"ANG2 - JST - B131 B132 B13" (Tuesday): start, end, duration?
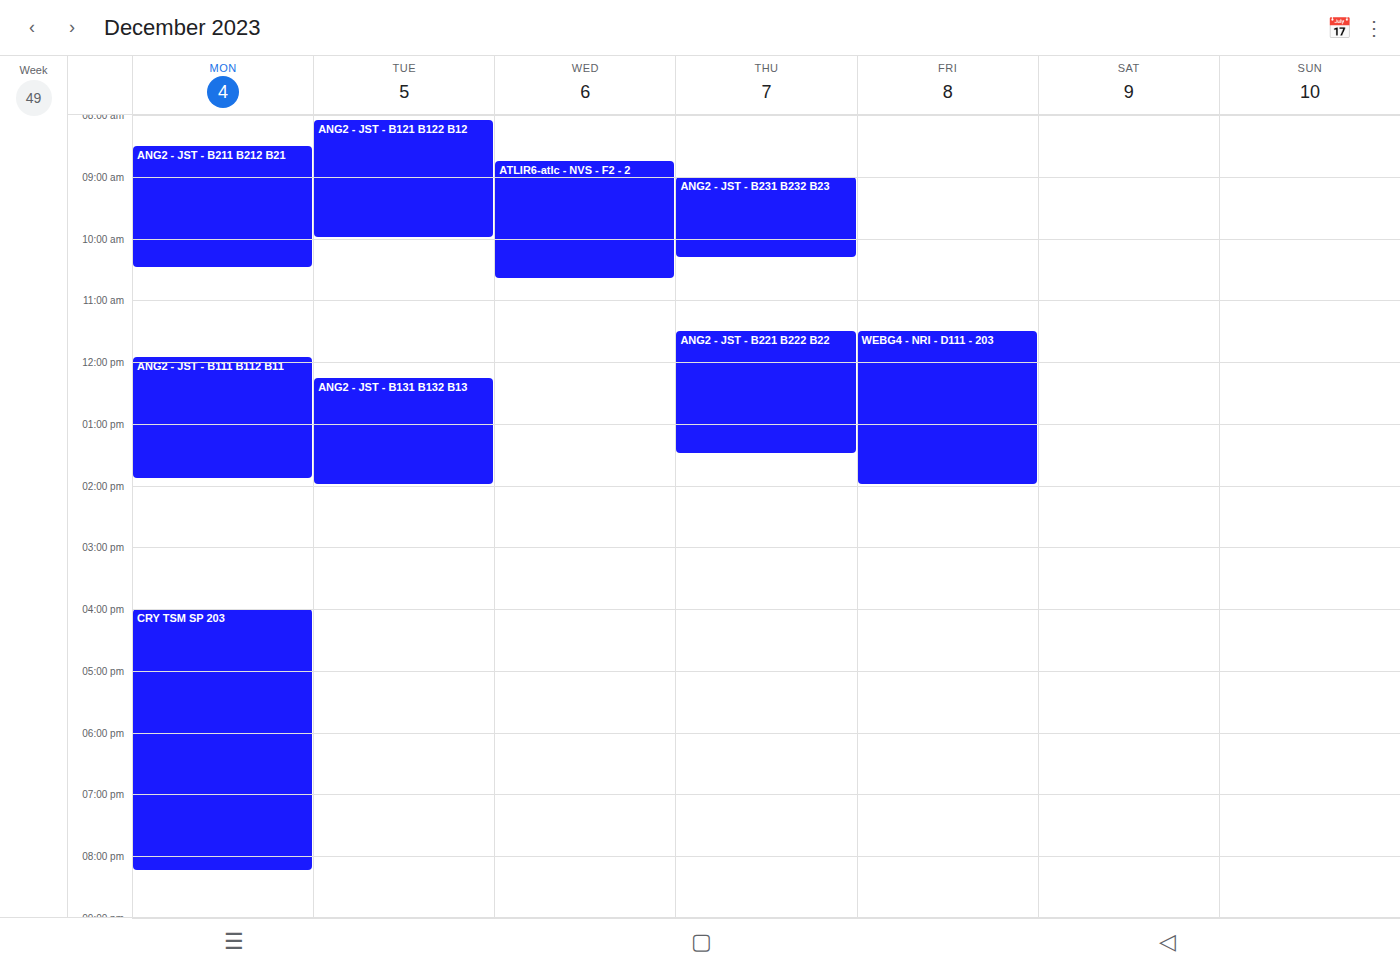
12:15 PM to 2:00 PM, 1 hour 45 minutes